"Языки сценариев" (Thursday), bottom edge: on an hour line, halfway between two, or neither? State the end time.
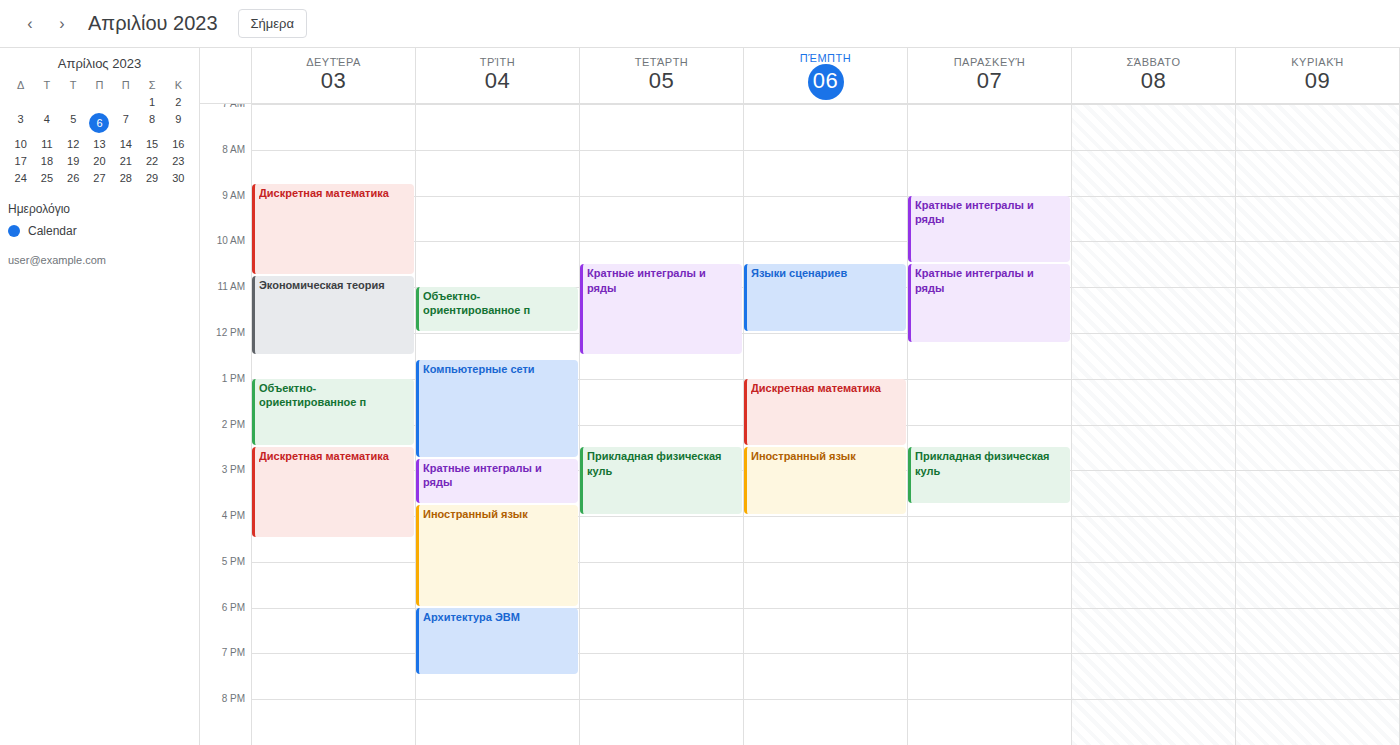
12:00 PM -- exactly on the 12 PM line.